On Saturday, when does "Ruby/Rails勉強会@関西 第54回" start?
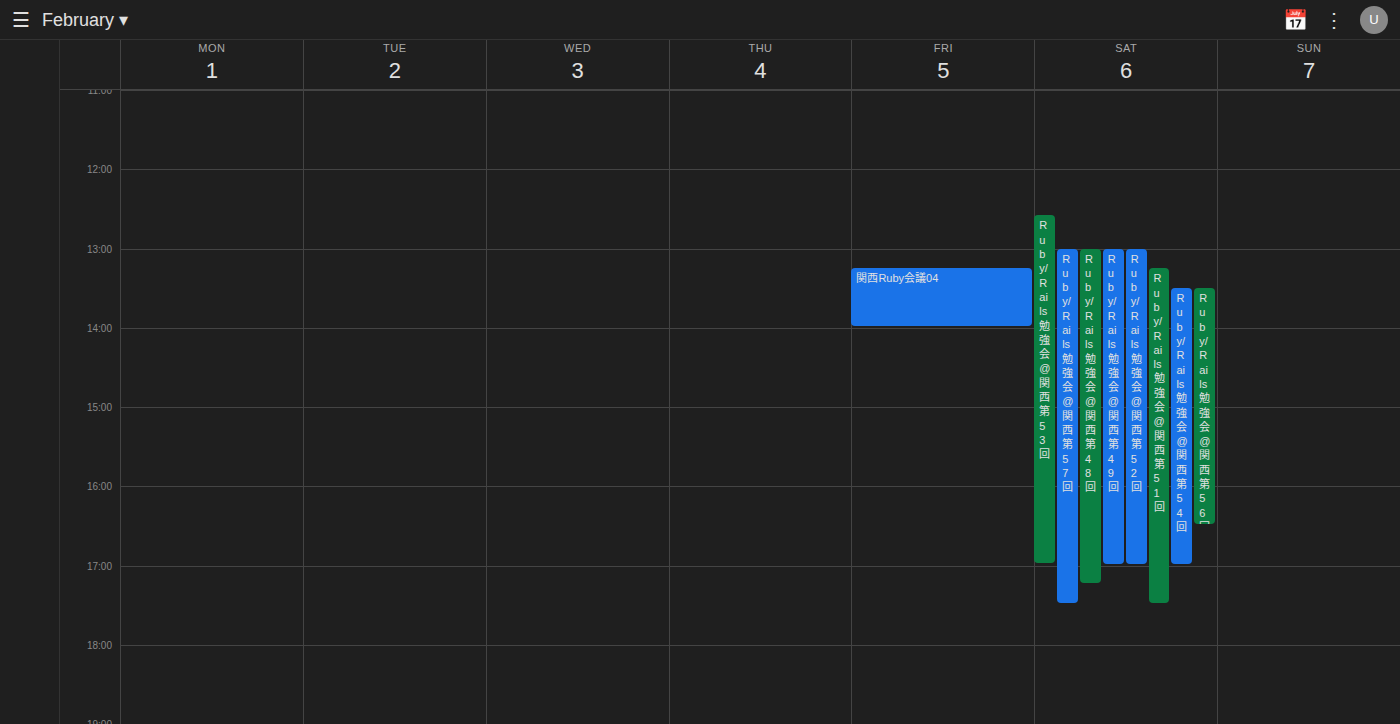
1:30 PM